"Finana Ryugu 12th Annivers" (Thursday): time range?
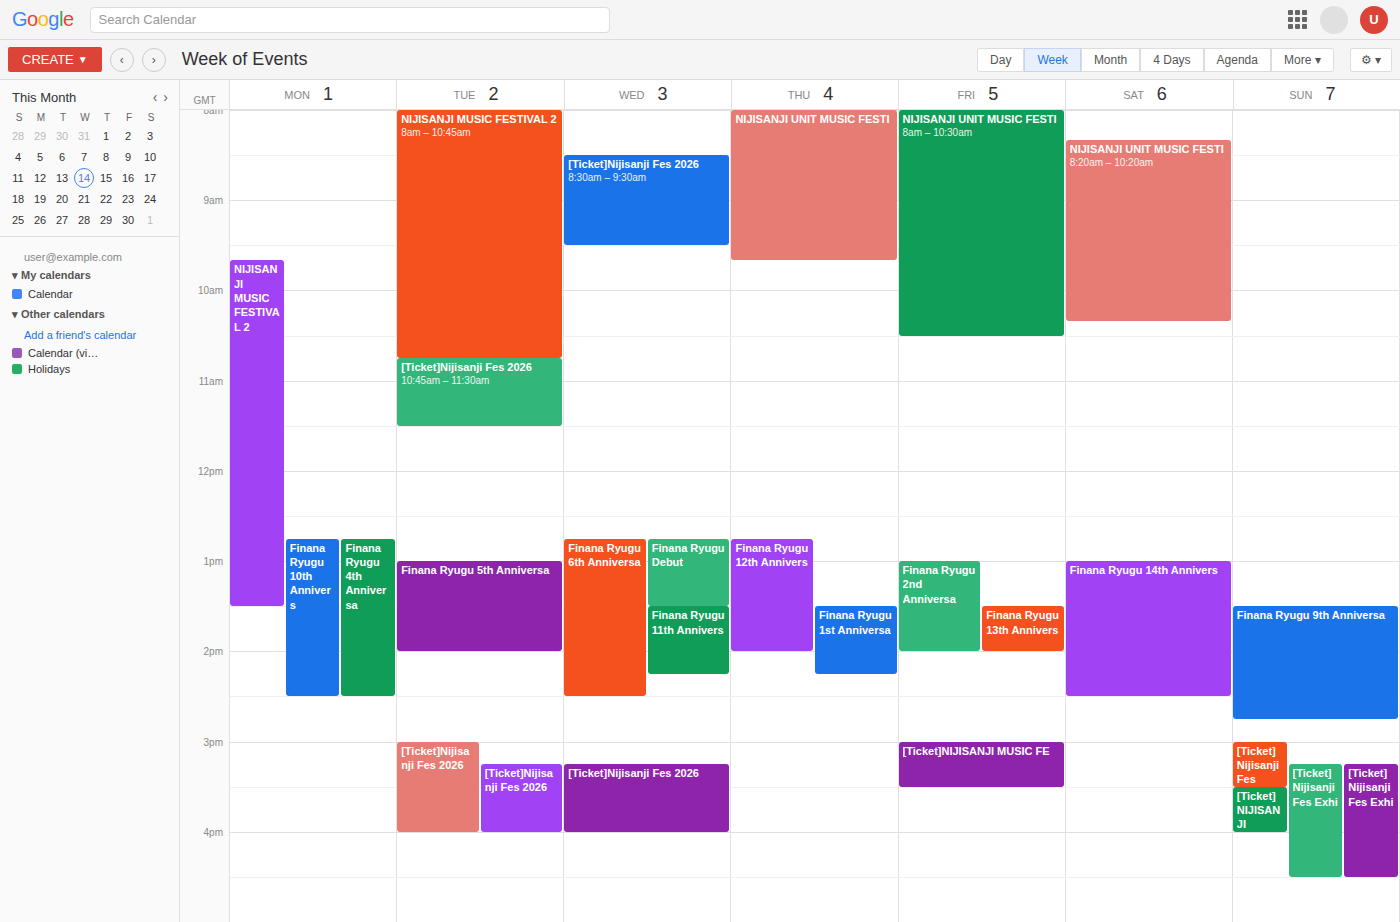
12:45 PM to 2:00 PM